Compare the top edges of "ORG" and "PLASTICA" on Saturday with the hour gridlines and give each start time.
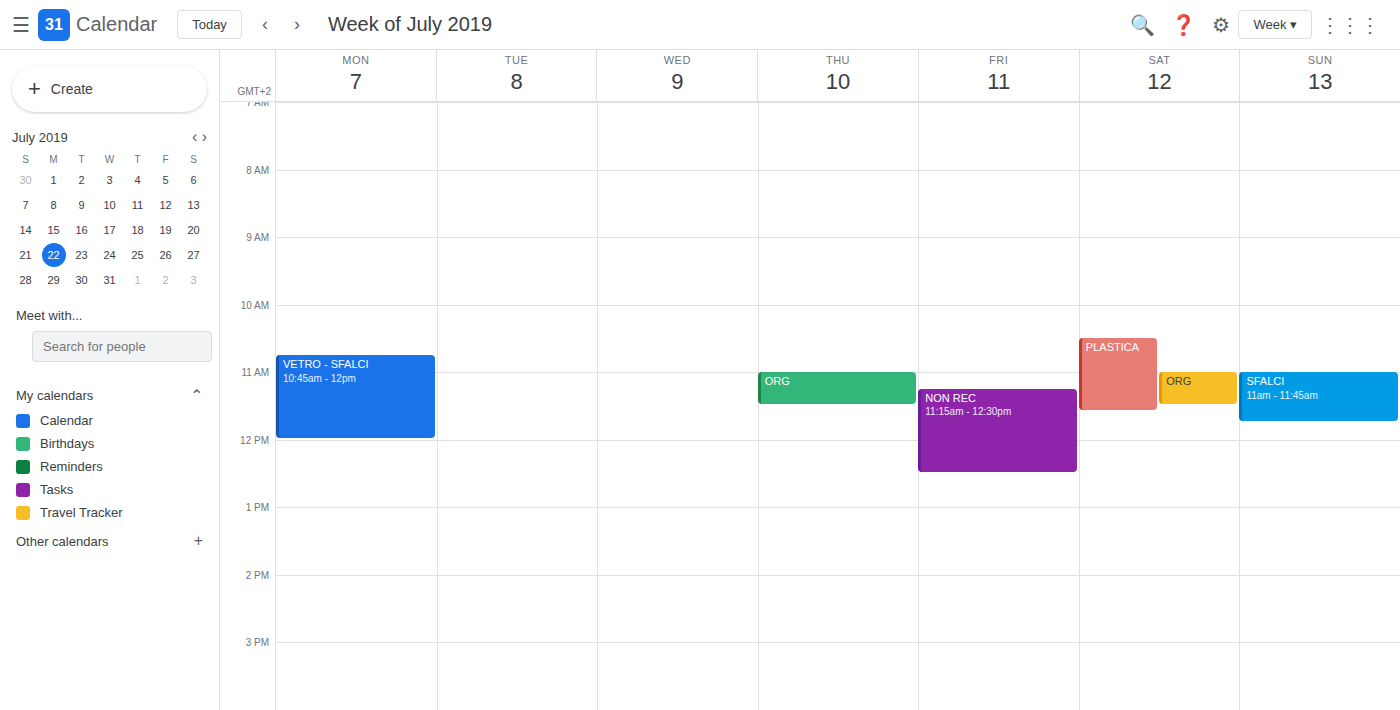
"ORG": 11:00, exactly on the 11:00 line. "PLASTICA": 10:30, halfway between the 10:00 and 11:00 lines.